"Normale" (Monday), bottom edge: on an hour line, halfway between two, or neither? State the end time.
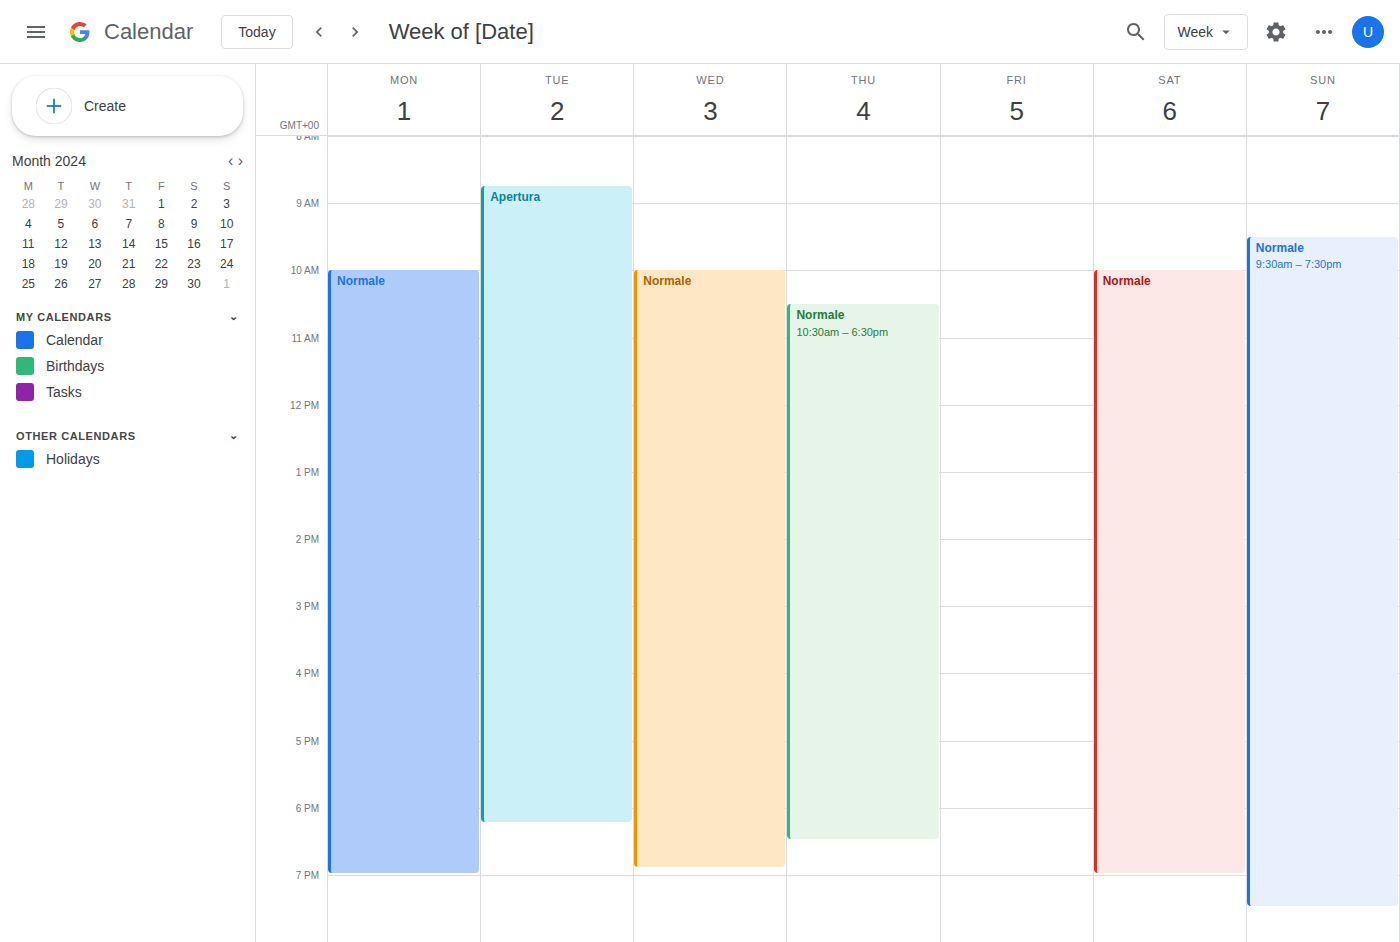
7:00 PM -- exactly on the 7 PM line.